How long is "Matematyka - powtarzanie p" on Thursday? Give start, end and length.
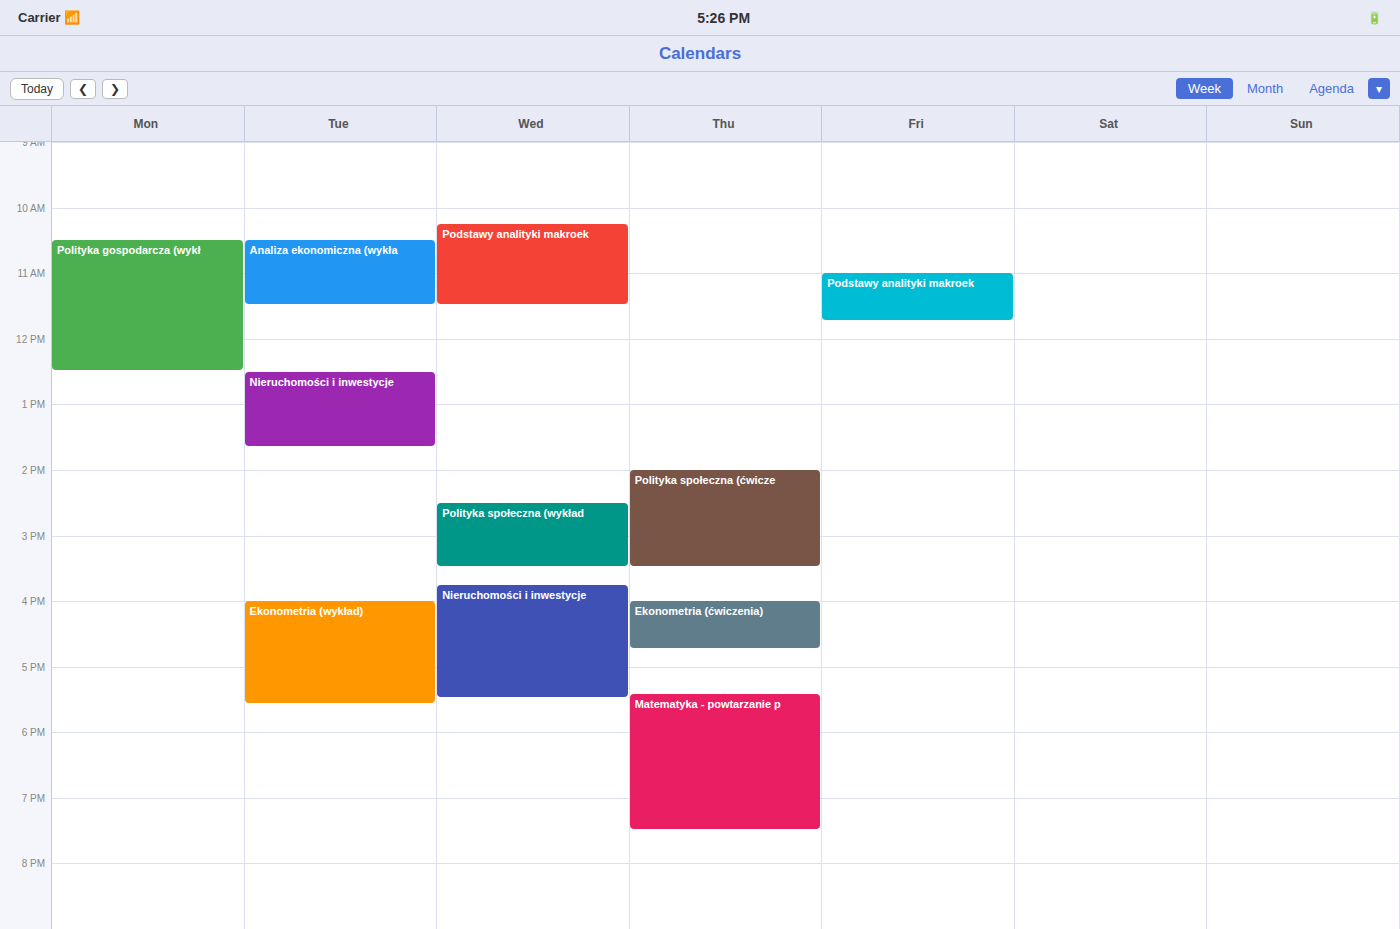
5:25 PM to 7:30 PM, 2 hours 5 minutes